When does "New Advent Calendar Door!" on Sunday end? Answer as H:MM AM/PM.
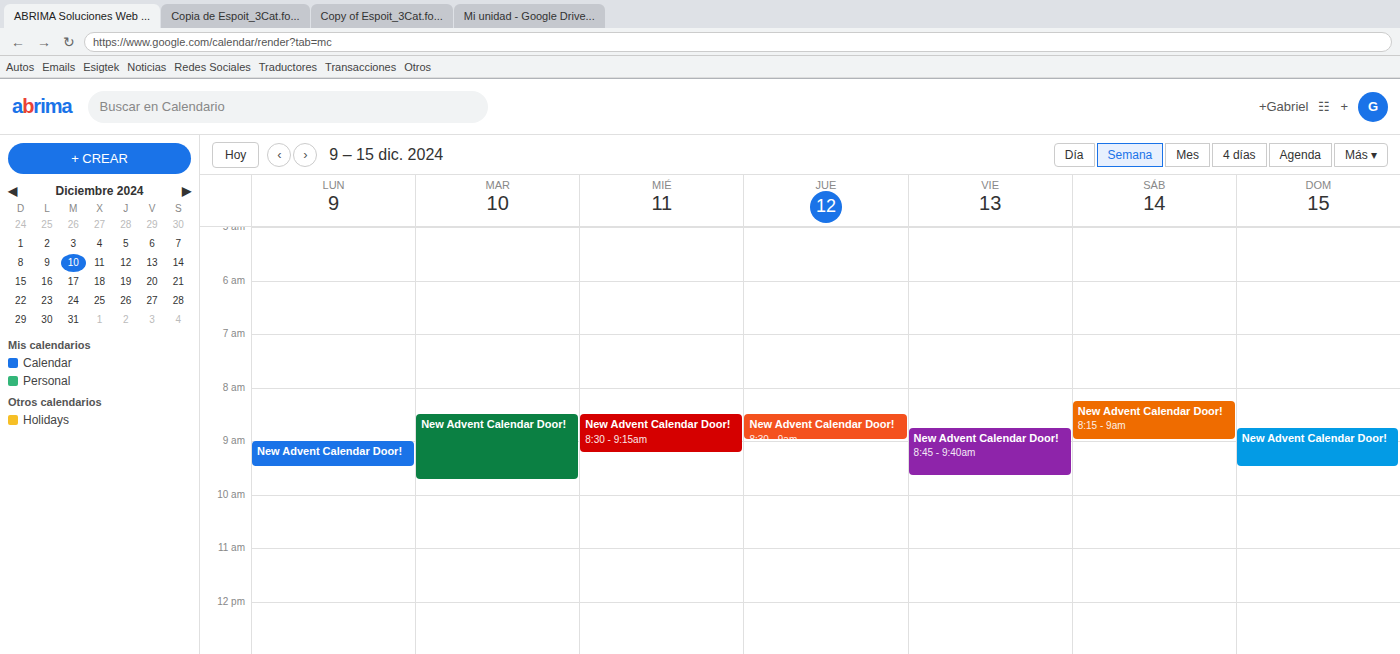
9:30 AM